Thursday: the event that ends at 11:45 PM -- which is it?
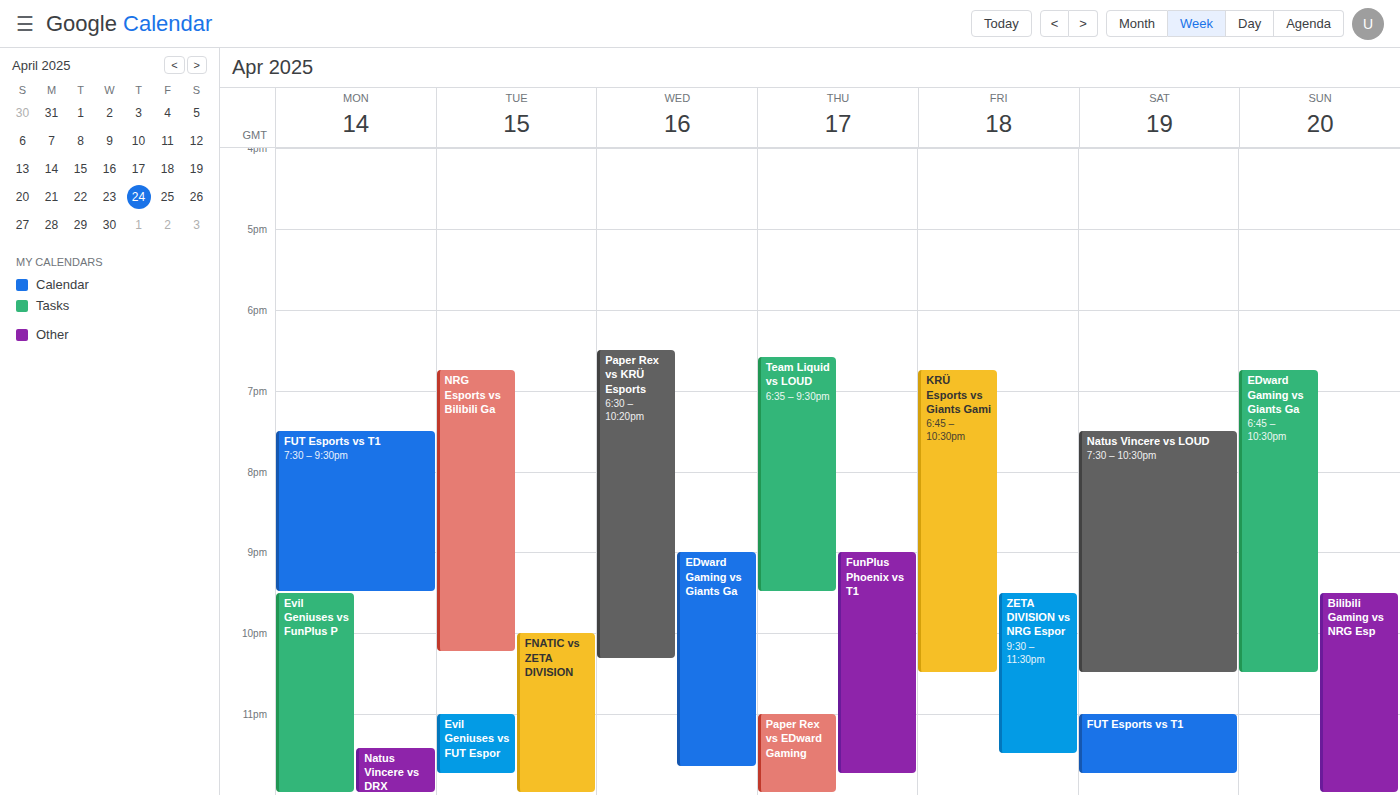
"FunPlus Phoenix vs T1"